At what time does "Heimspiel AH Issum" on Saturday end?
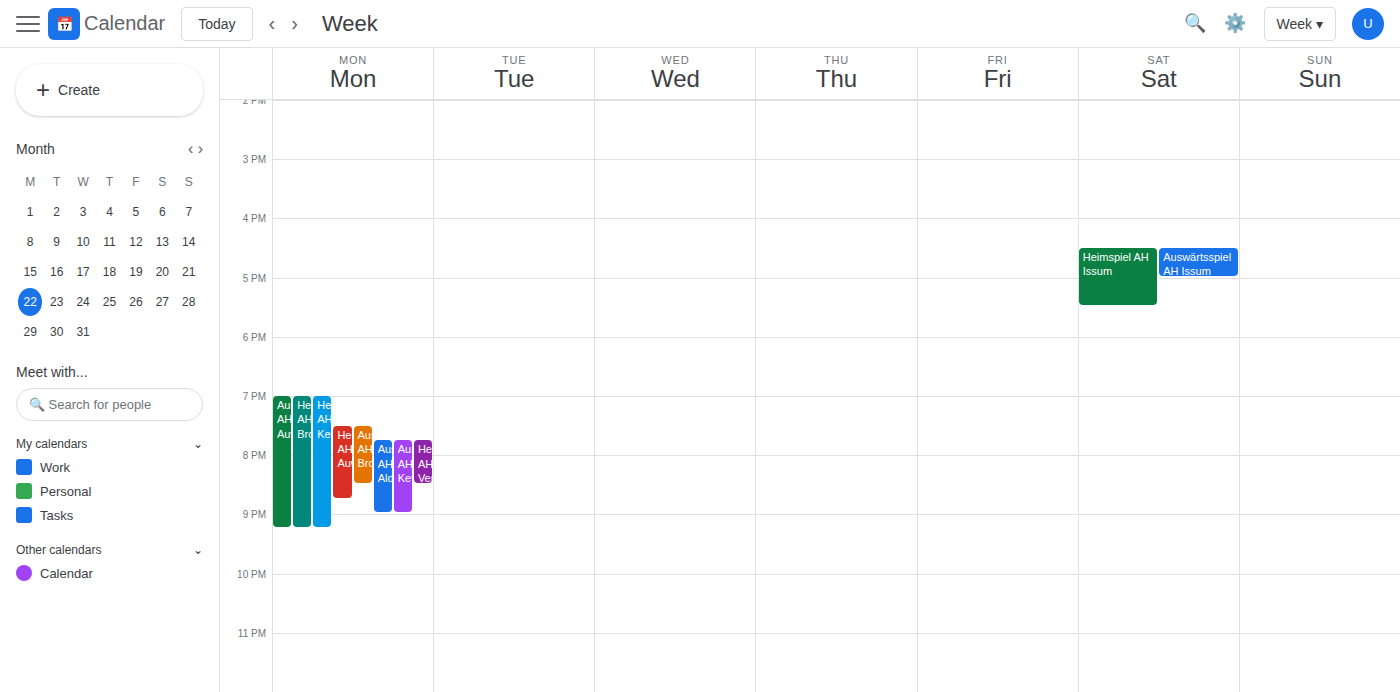
5:30 PM